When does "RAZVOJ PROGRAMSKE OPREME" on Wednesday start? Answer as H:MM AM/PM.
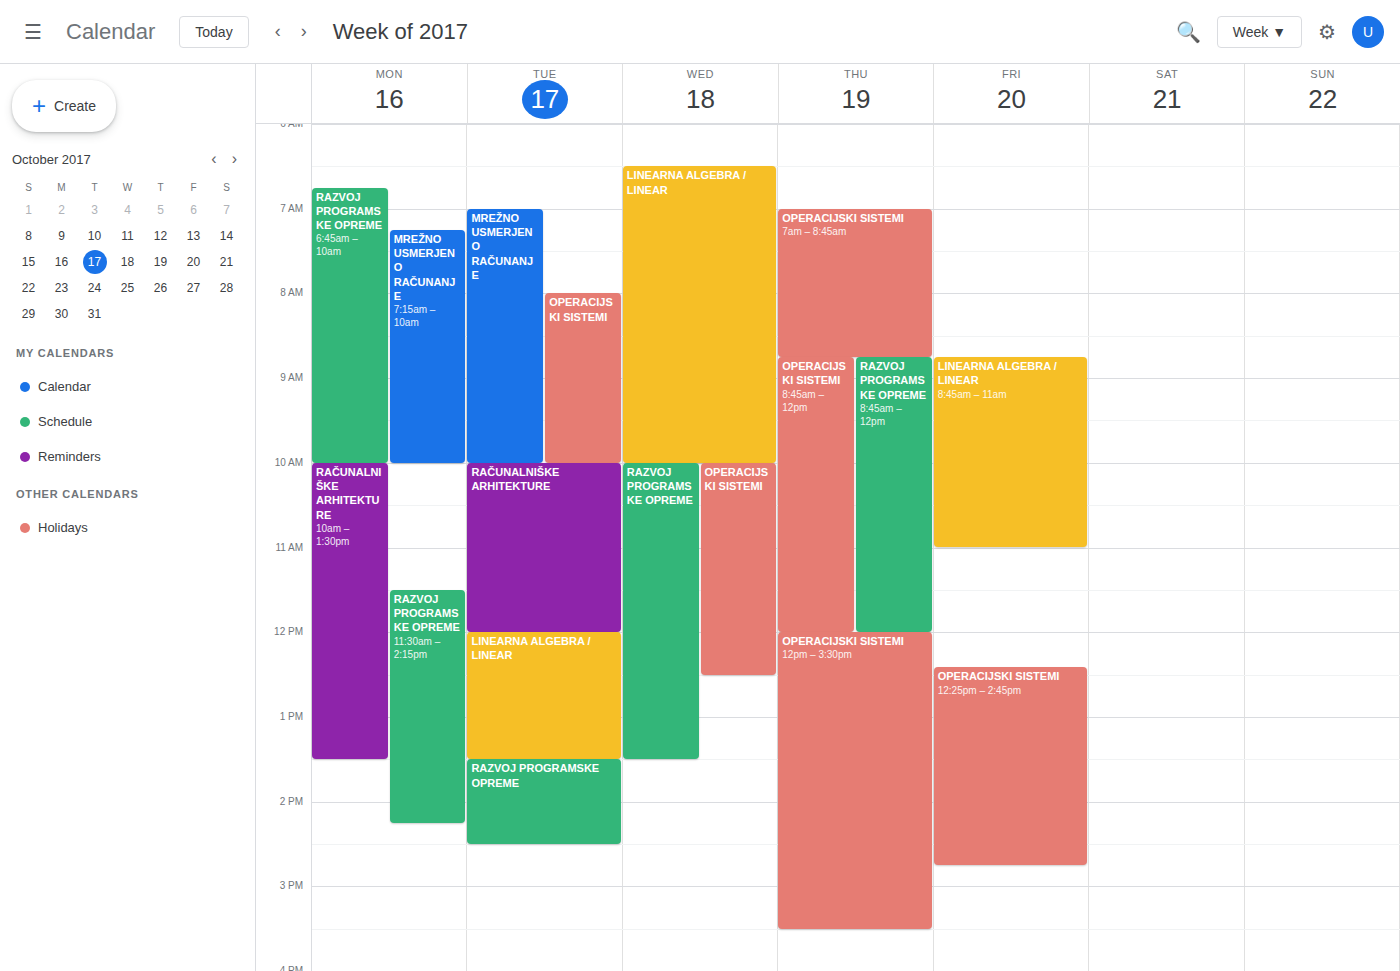
10:00 AM